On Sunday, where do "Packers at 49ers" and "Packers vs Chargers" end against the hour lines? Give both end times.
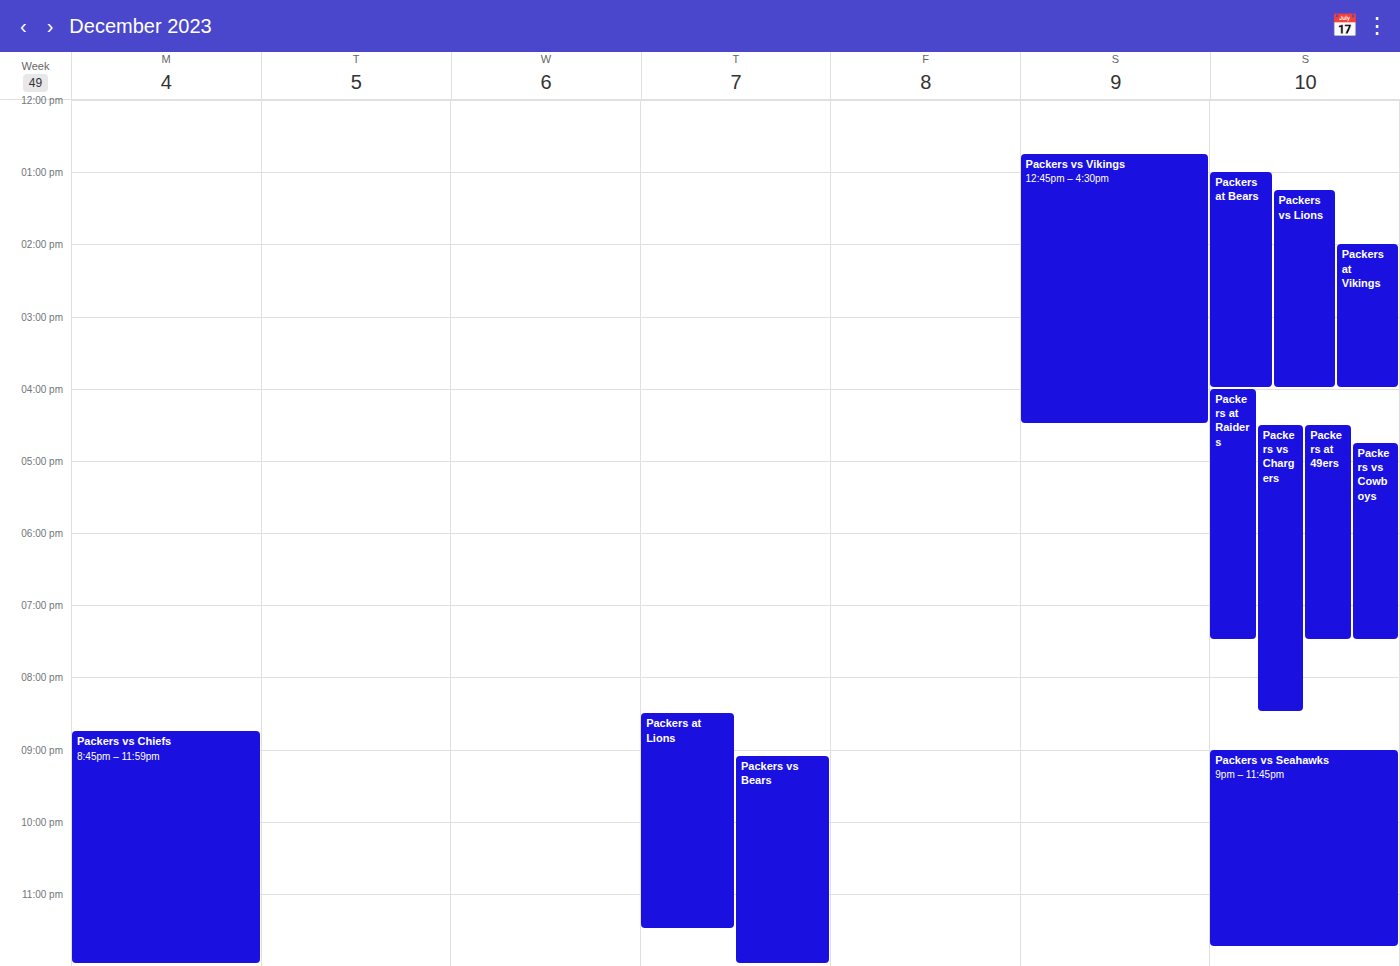
"Packers at 49ers": 19:30, halfway between the 19:00 and 20:00 lines. "Packers vs Chargers": 20:30, halfway between the 20:00 and 21:00 lines.